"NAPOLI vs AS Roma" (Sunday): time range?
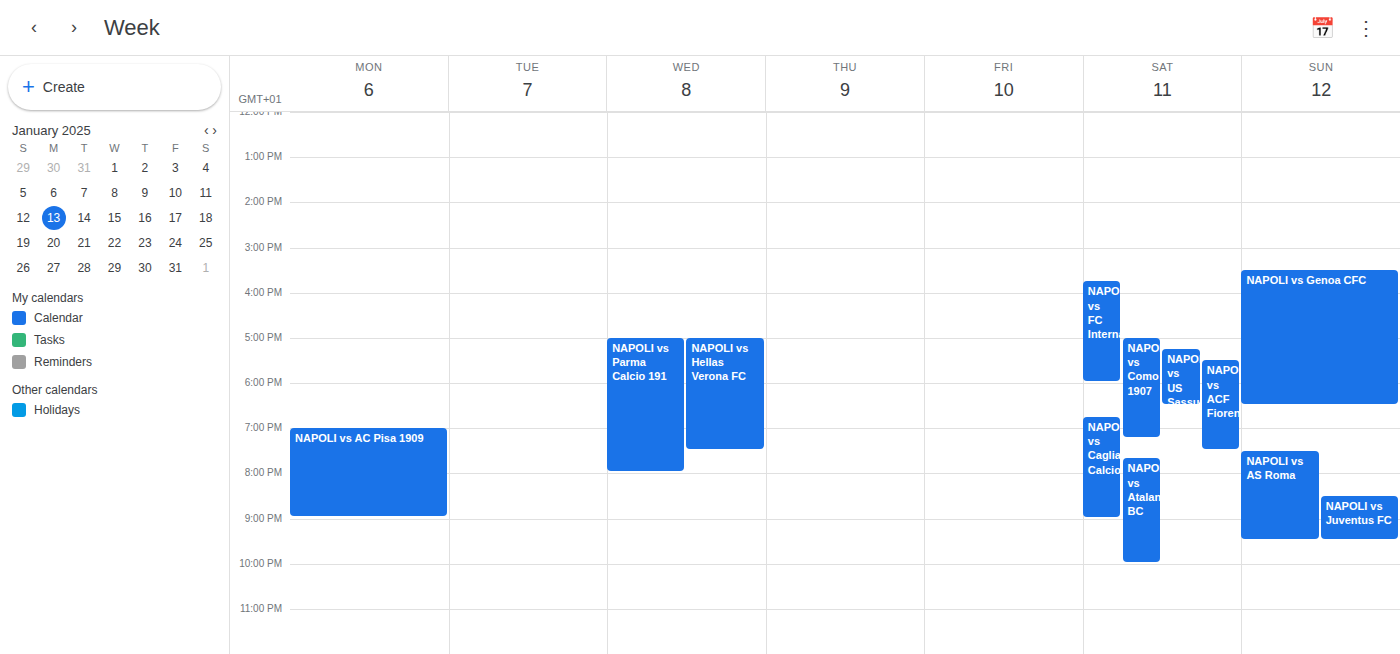
7:30 PM to 9:30 PM